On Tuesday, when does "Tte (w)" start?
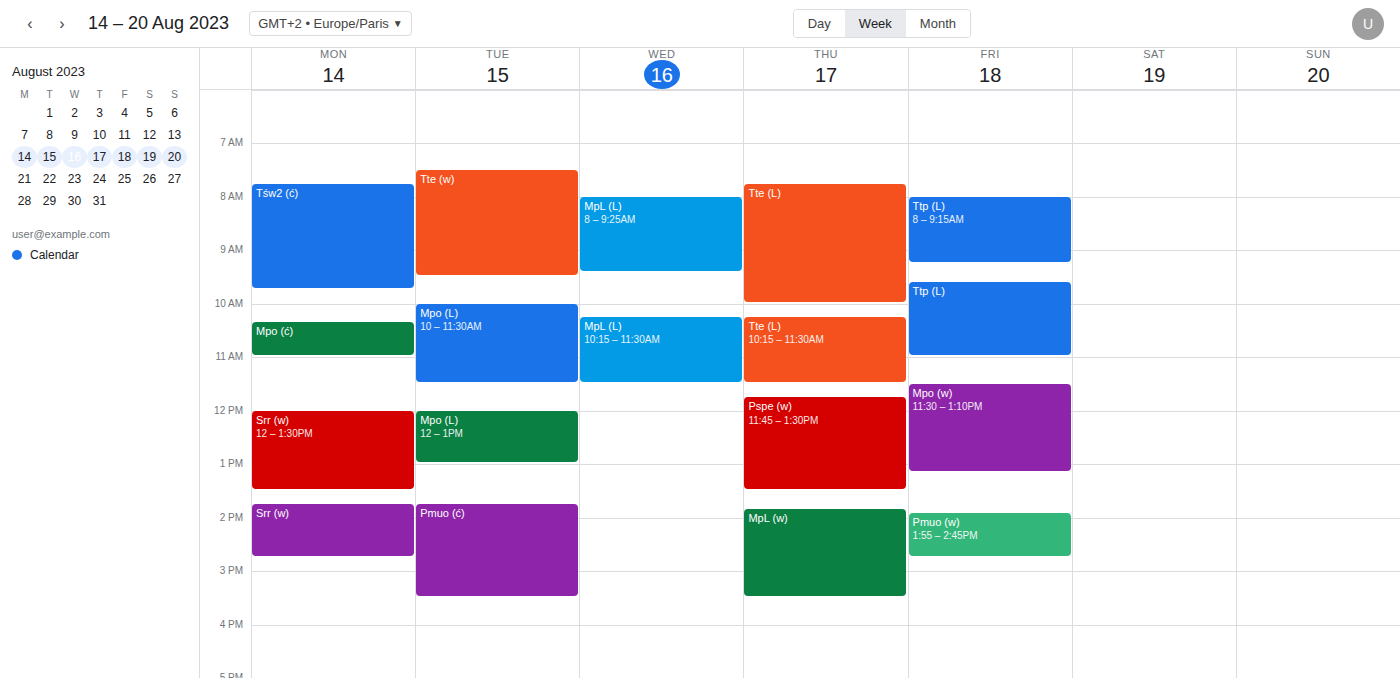
7:30 AM